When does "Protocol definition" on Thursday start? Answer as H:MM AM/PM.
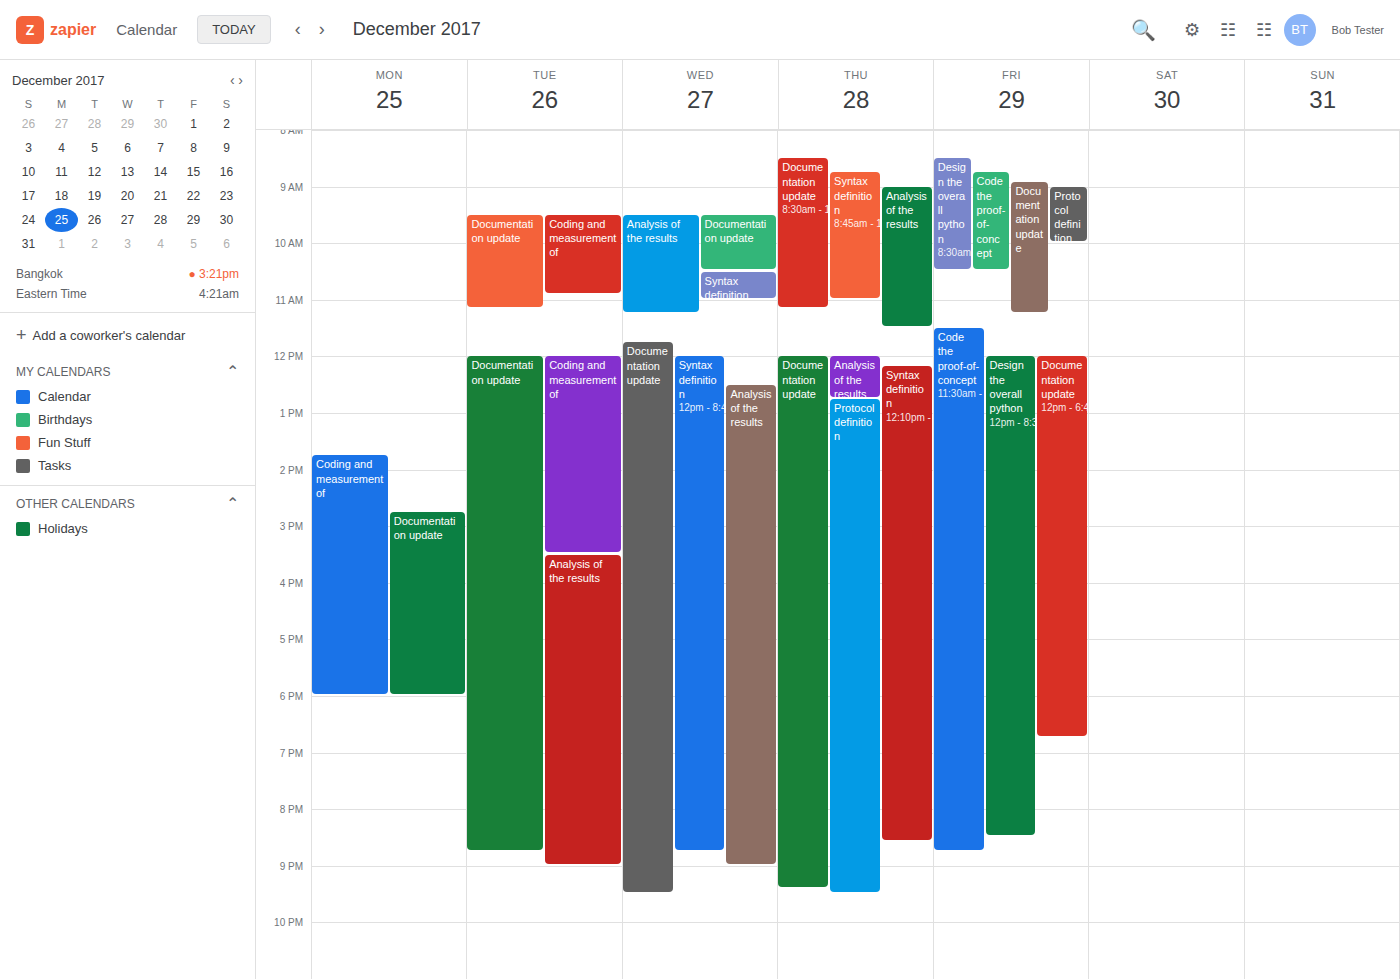
12:45 PM